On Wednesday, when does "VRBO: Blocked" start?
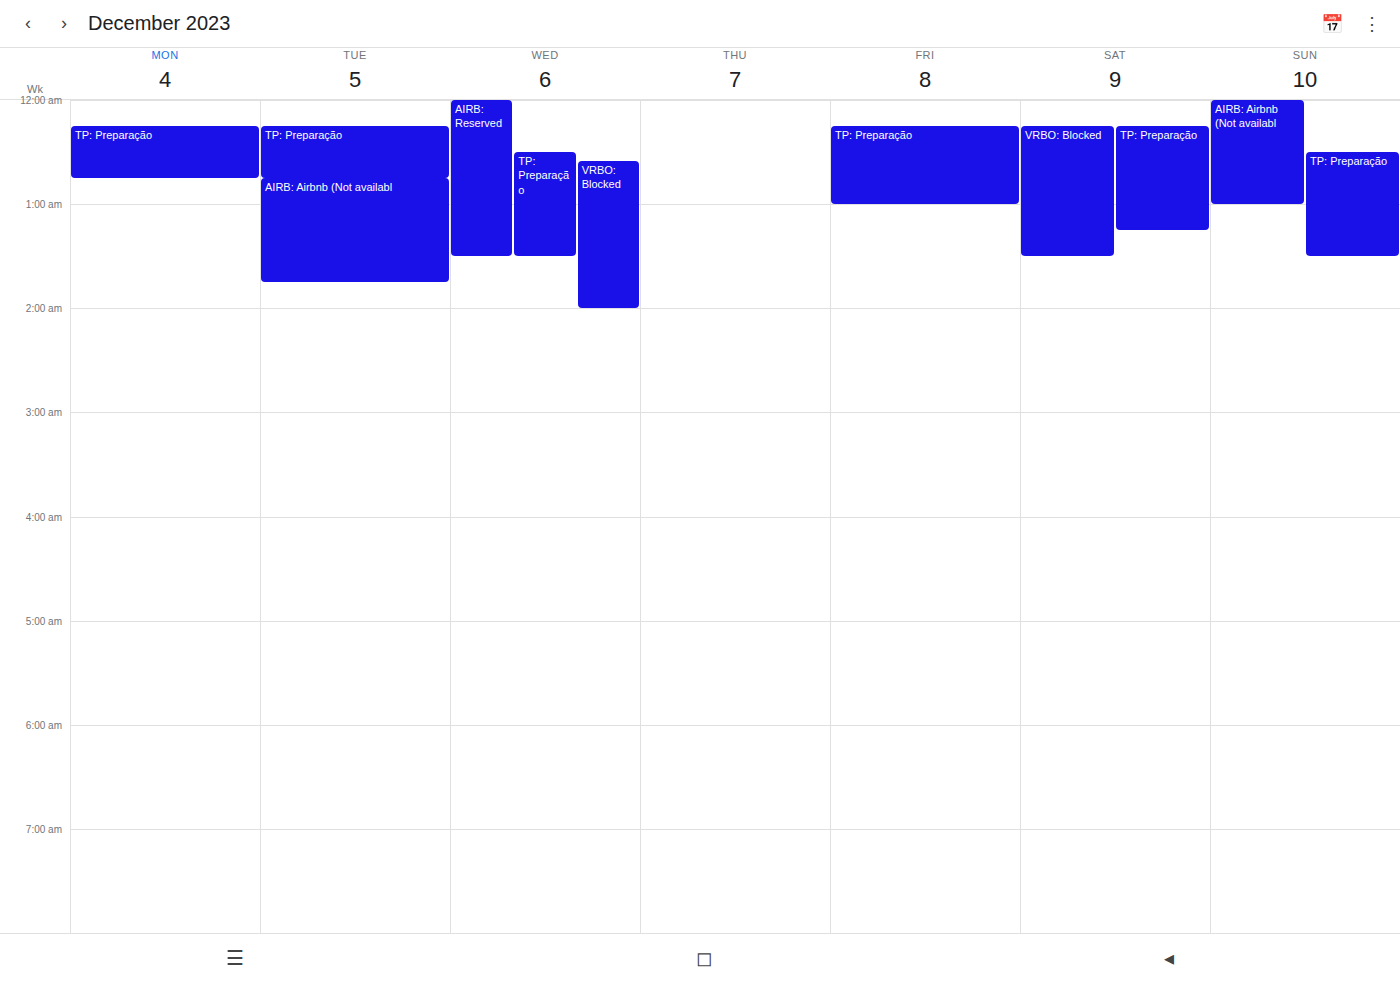
12:35 AM